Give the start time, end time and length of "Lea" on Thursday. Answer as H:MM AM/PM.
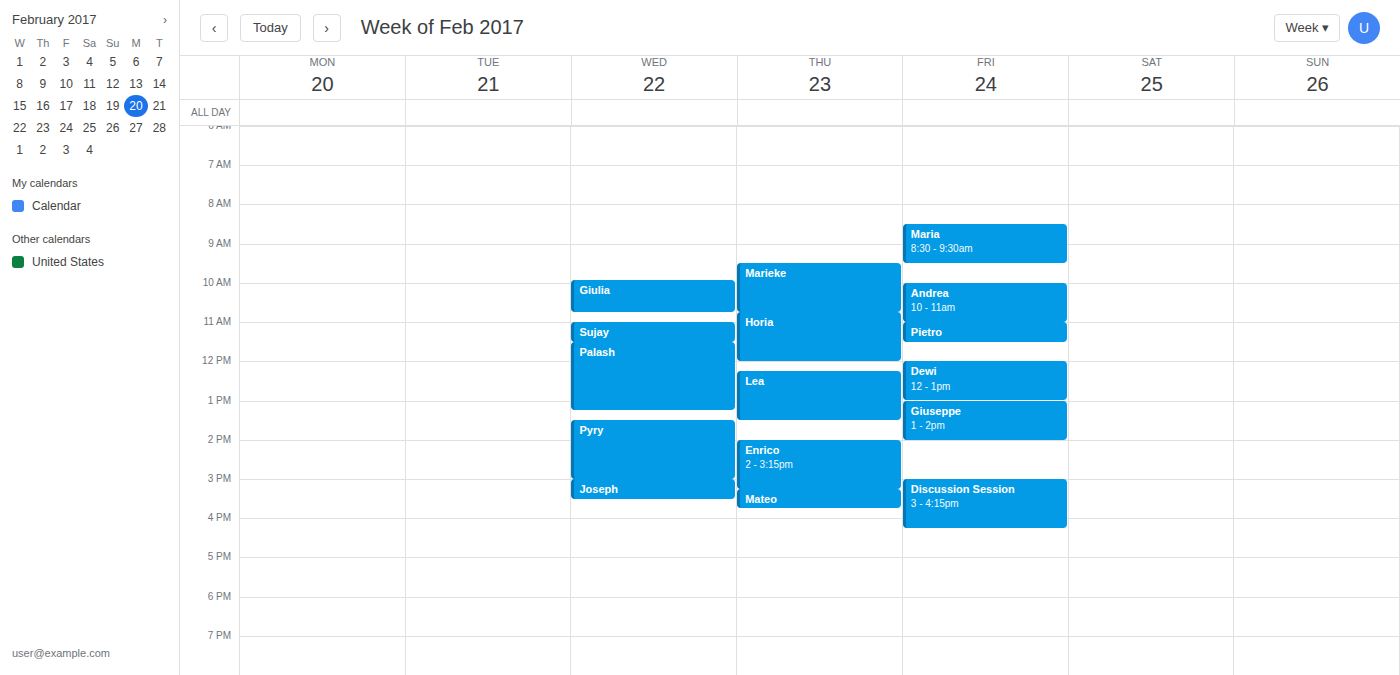
12:15 PM to 1:30 PM, 1 hour 15 minutes